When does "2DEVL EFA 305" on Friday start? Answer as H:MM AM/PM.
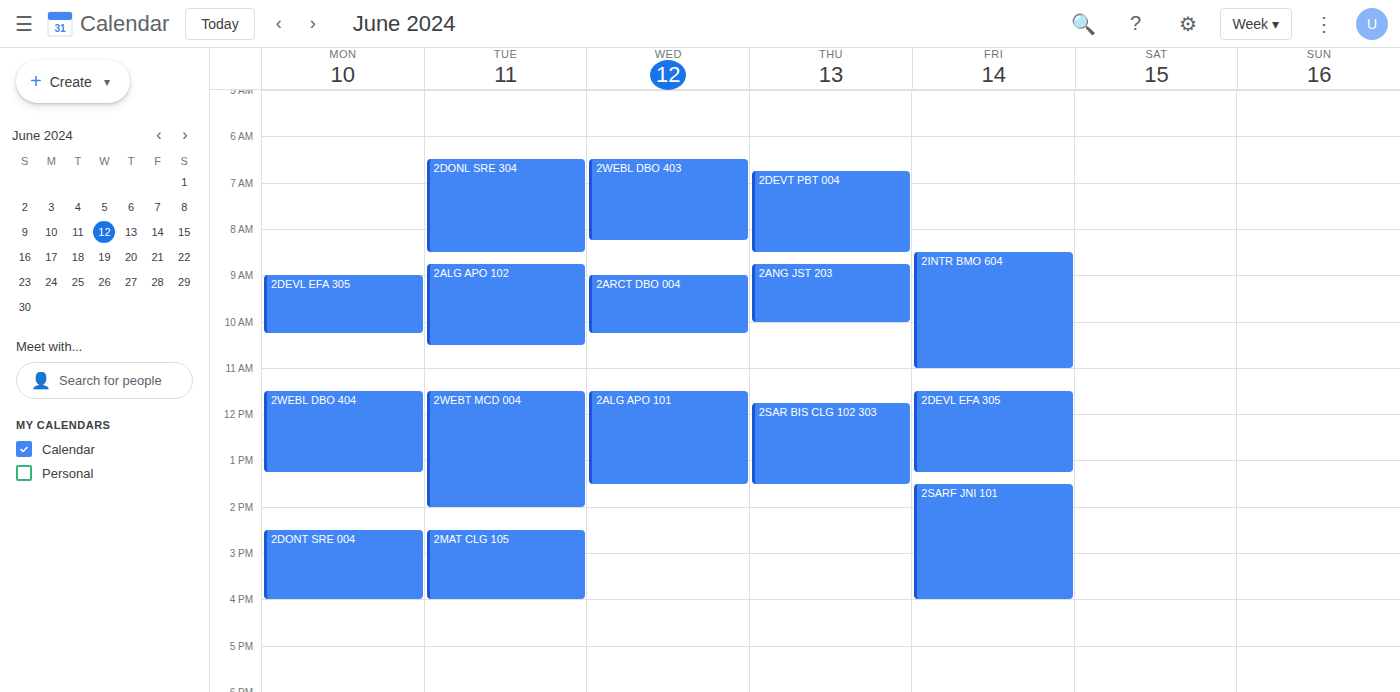
11:30 AM